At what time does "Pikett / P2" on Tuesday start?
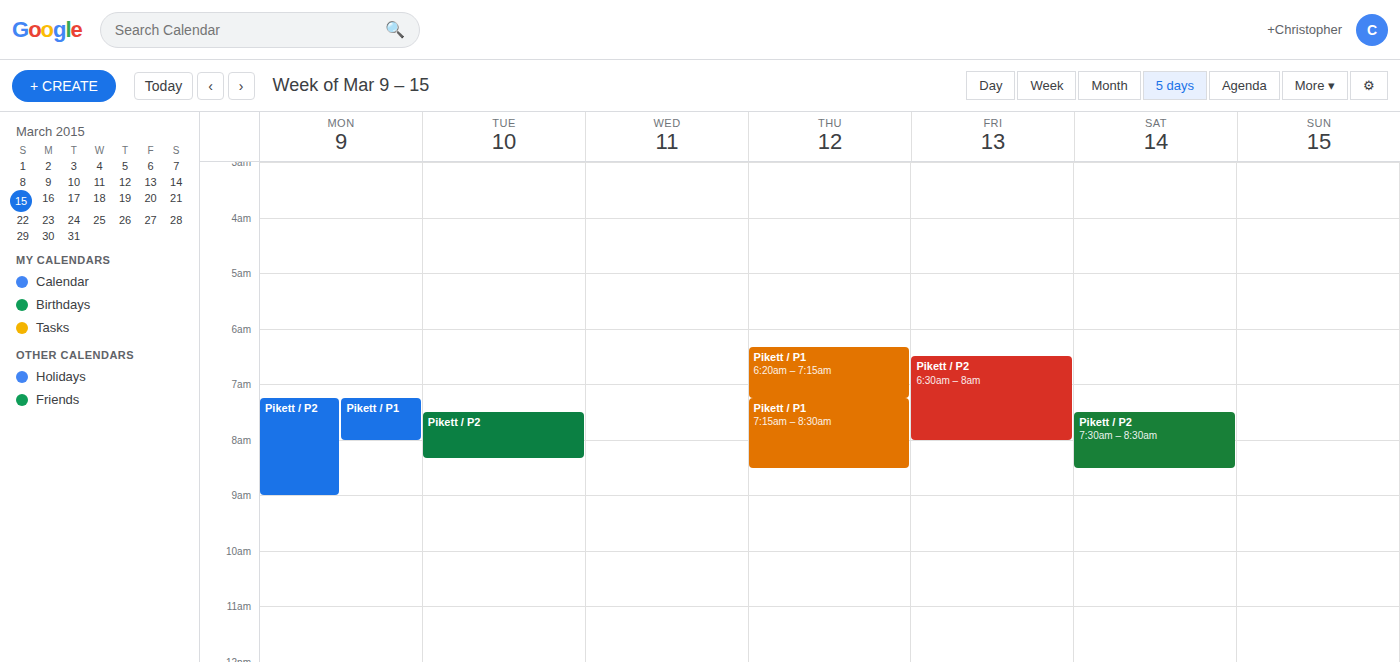
7:30 AM